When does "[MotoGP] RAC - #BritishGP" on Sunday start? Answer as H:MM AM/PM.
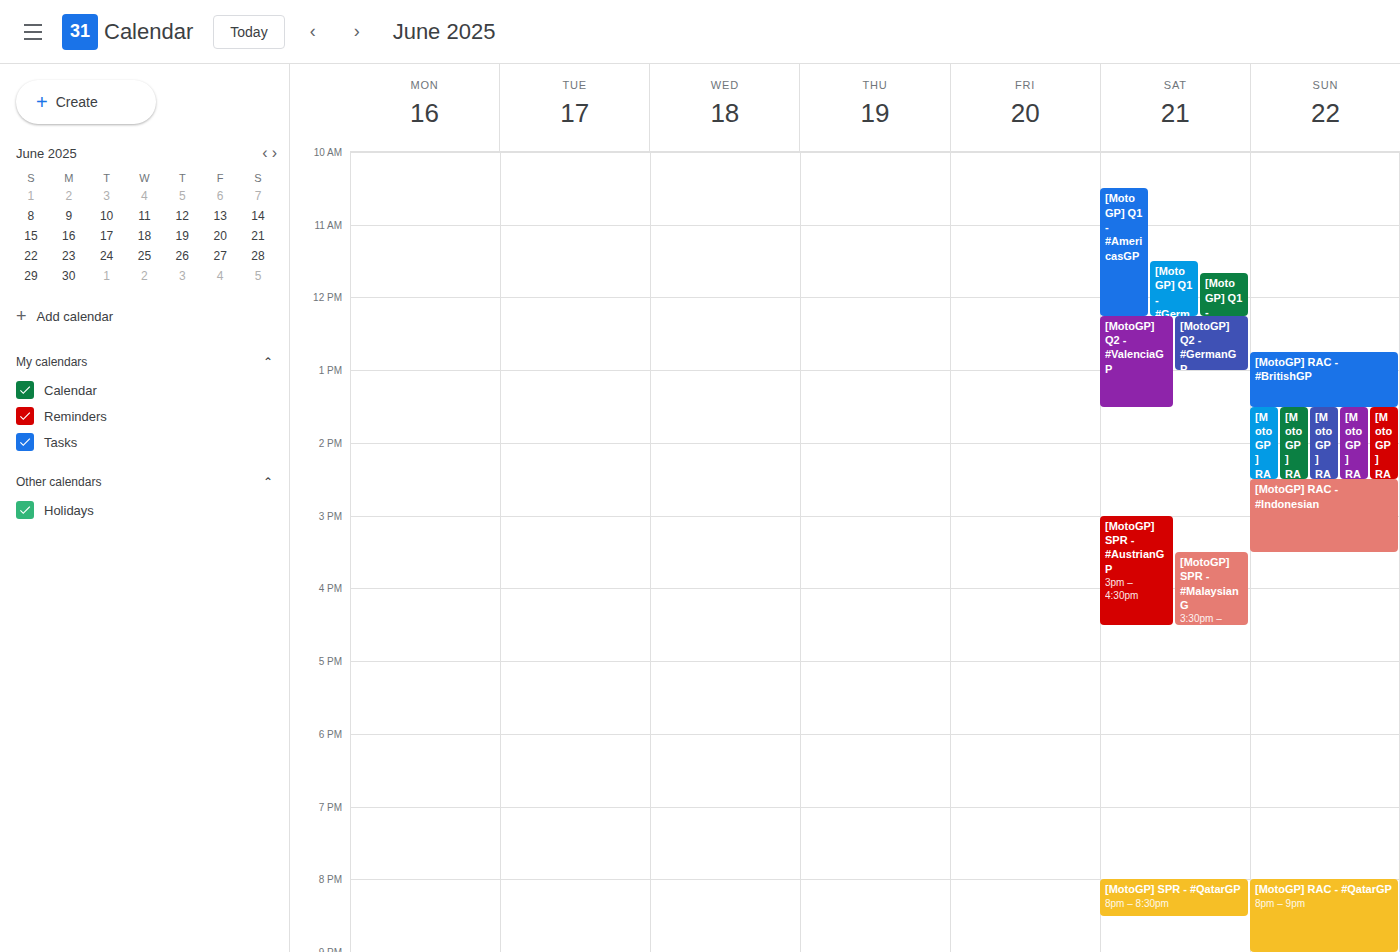
12:45 PM